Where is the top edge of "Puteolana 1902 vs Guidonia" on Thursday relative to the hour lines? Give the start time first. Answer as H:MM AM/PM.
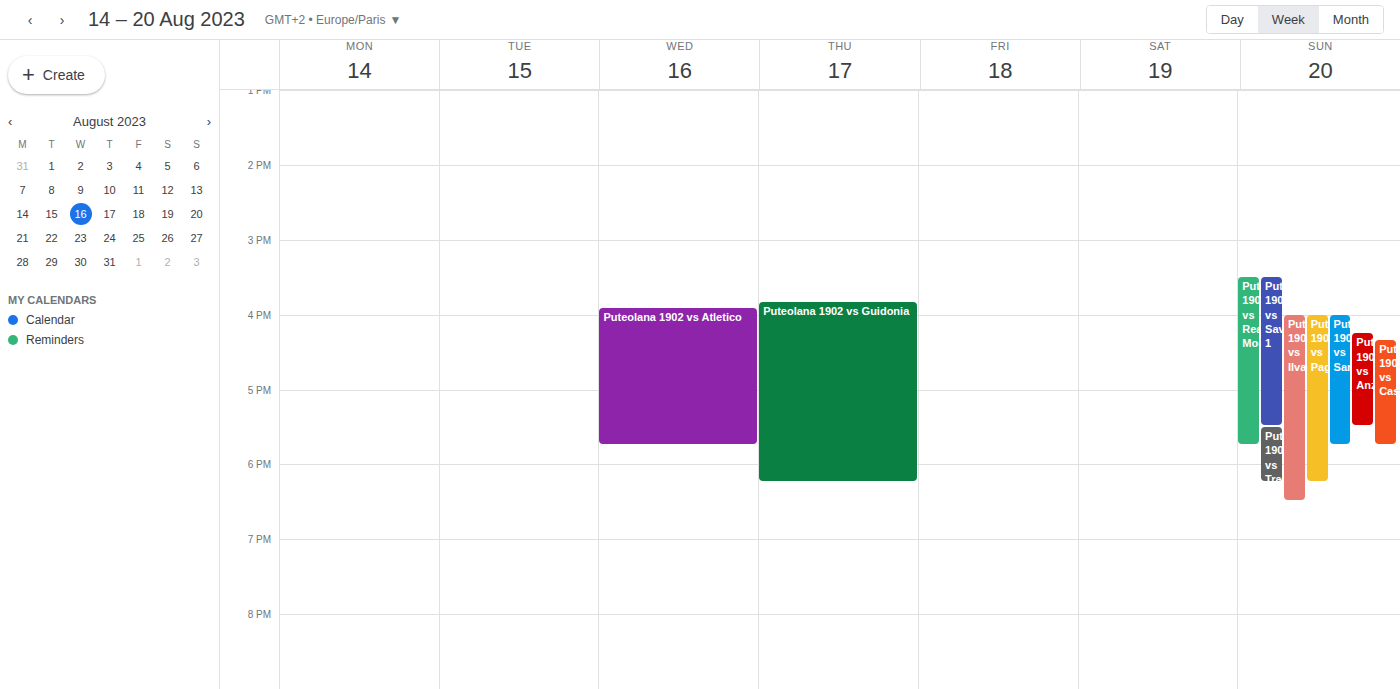
3:50 PM -- neither: 50 minutes below the 3 PM line and 10 minutes above the 4 PM line.